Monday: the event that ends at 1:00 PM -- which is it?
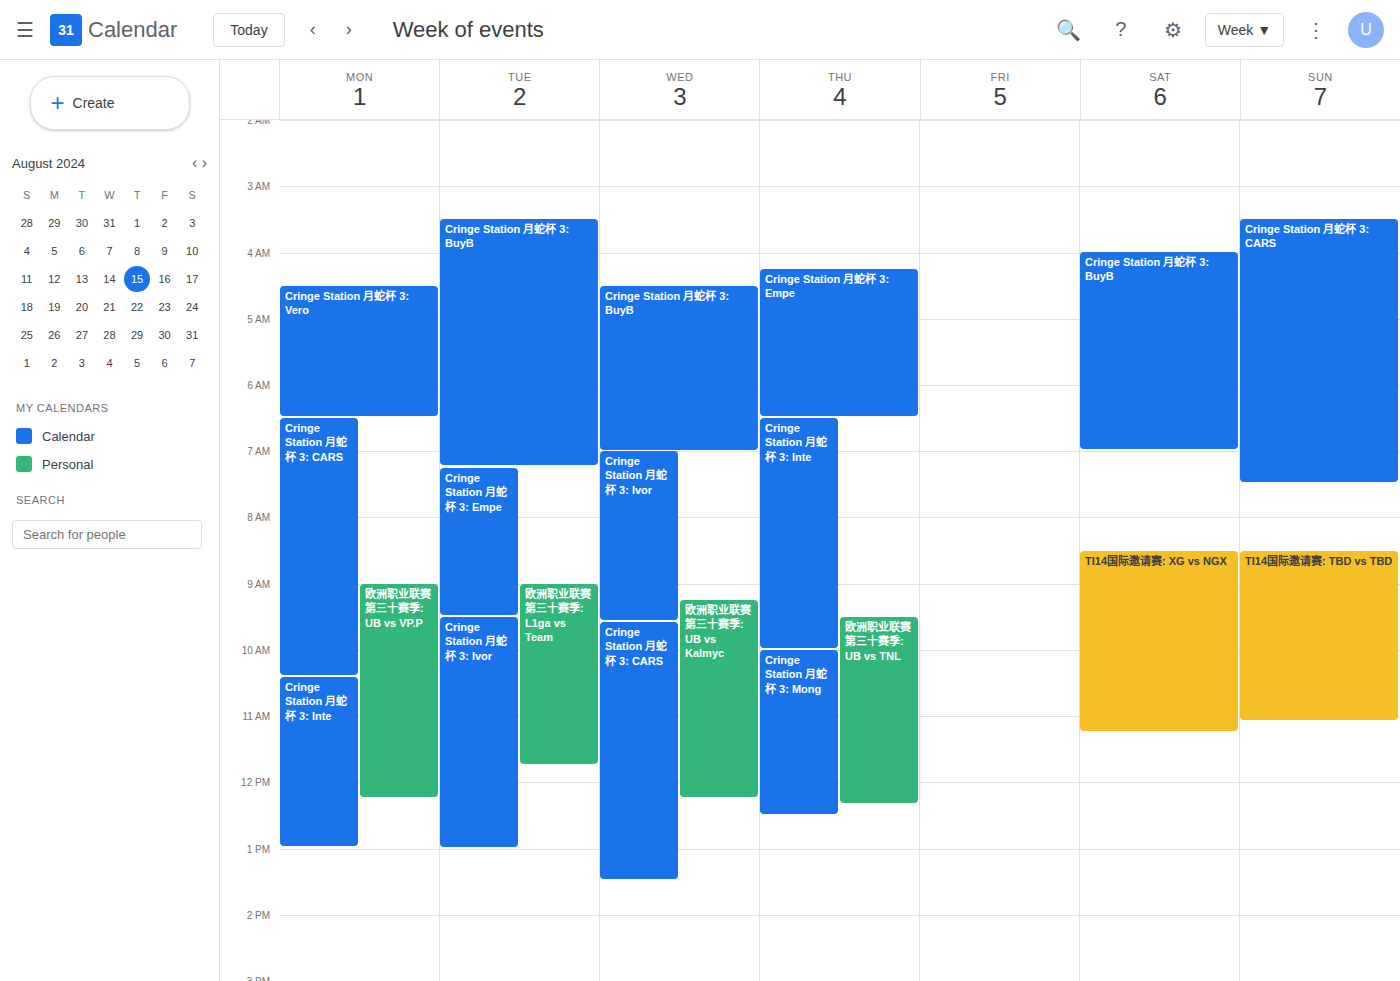
"Cringe Station 月蛇杯 3: Inte"